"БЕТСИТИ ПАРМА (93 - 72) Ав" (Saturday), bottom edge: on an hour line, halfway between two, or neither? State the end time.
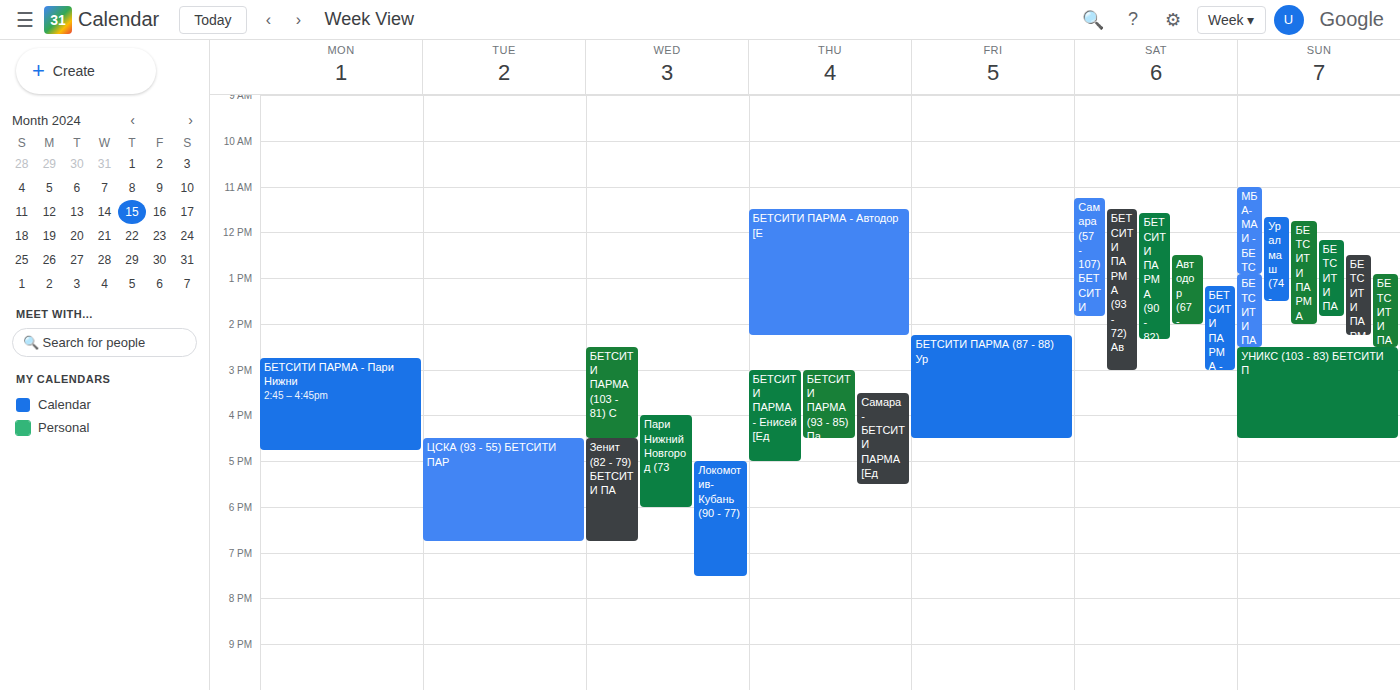
3:00 PM -- exactly on the 3 PM line.